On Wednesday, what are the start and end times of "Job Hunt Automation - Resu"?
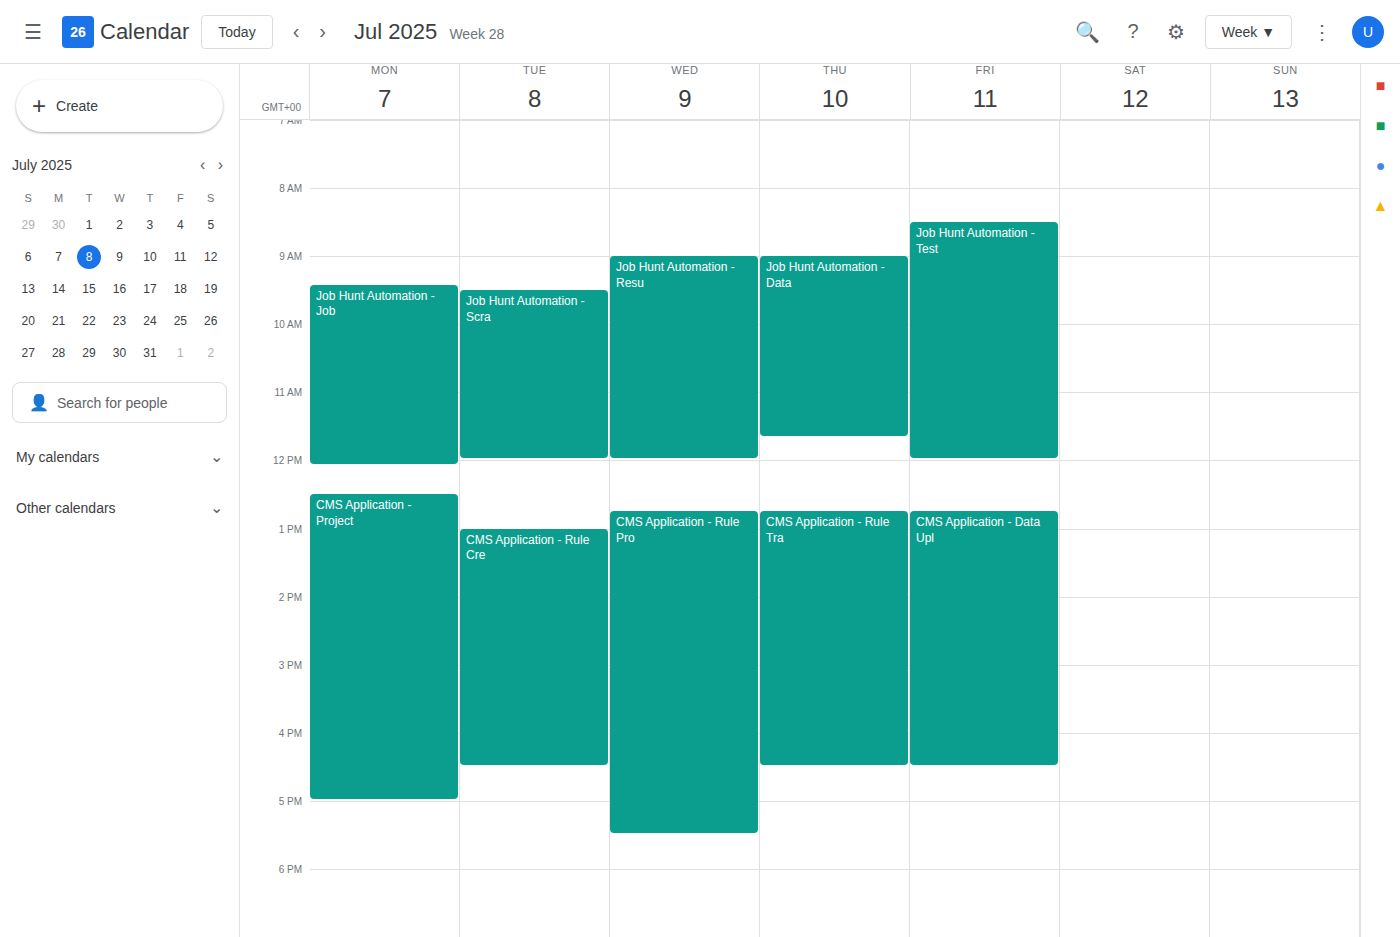
9:00 AM to 12:00 PM